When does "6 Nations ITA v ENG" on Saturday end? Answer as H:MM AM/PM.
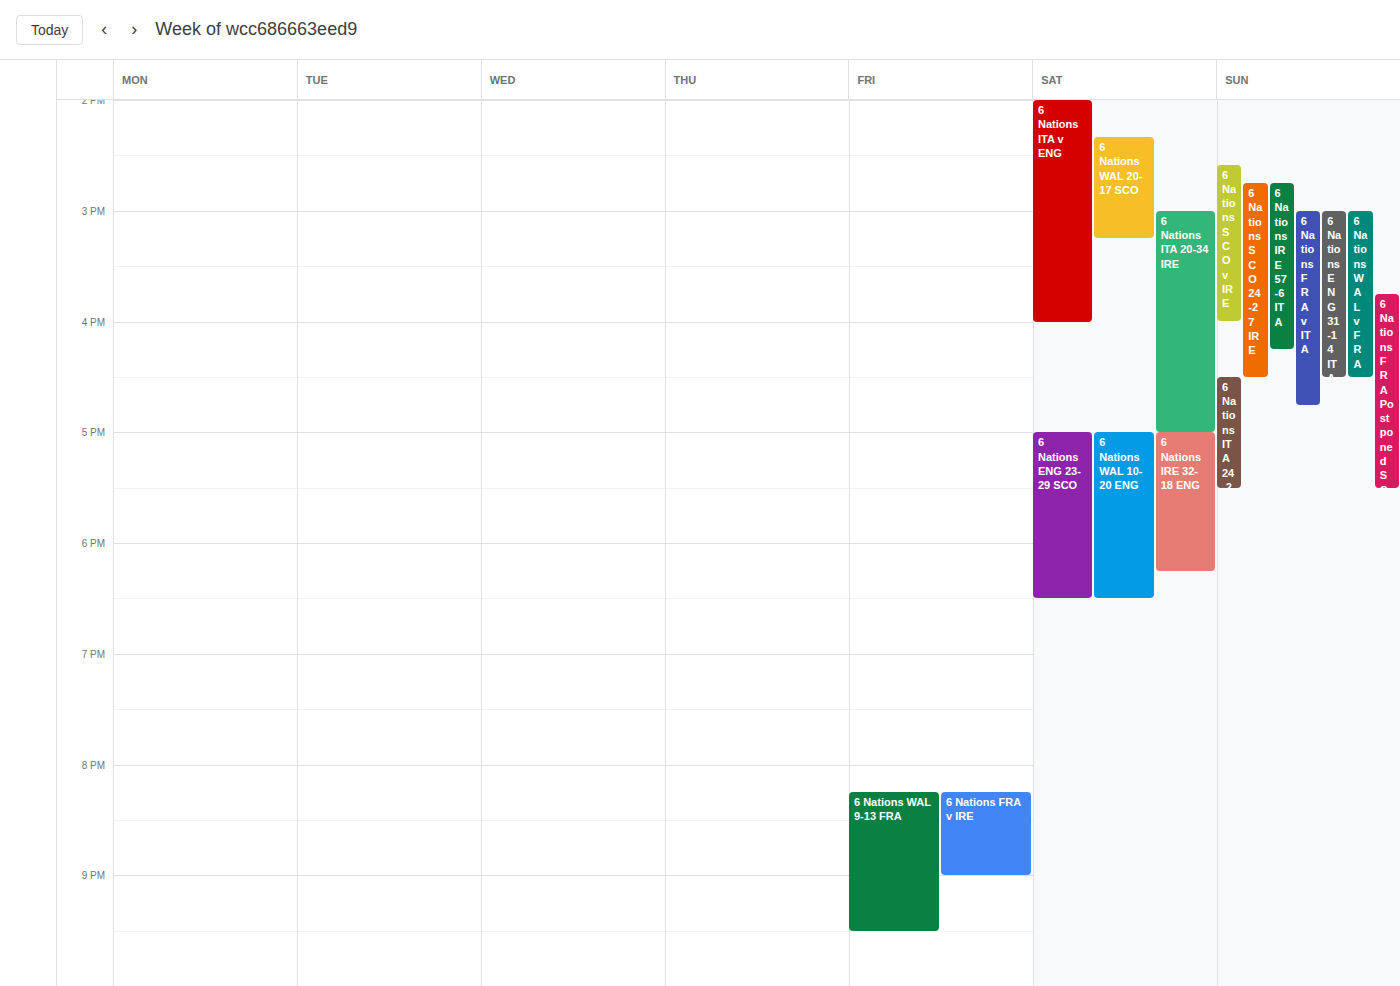
4:00 PM